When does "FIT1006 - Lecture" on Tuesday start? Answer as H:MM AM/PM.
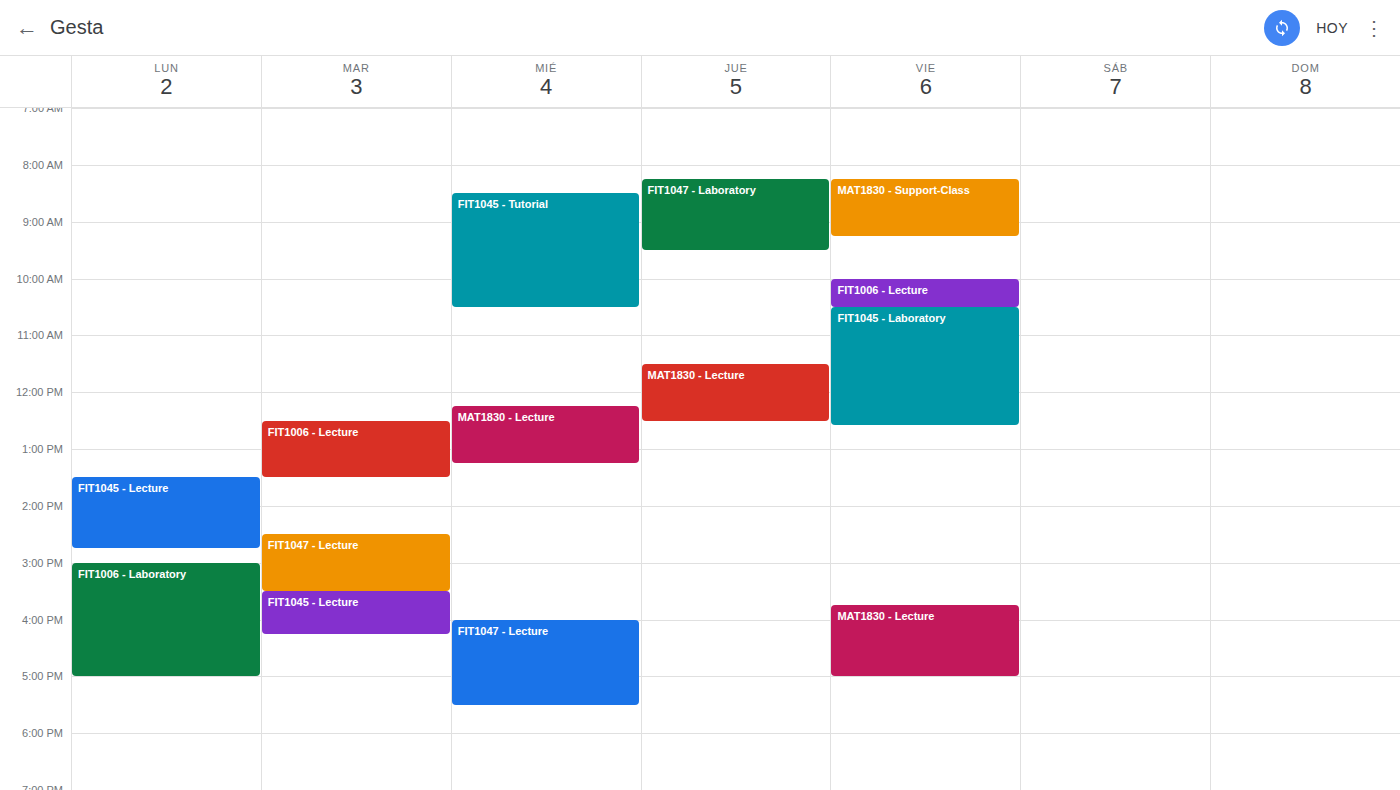
12:30 PM